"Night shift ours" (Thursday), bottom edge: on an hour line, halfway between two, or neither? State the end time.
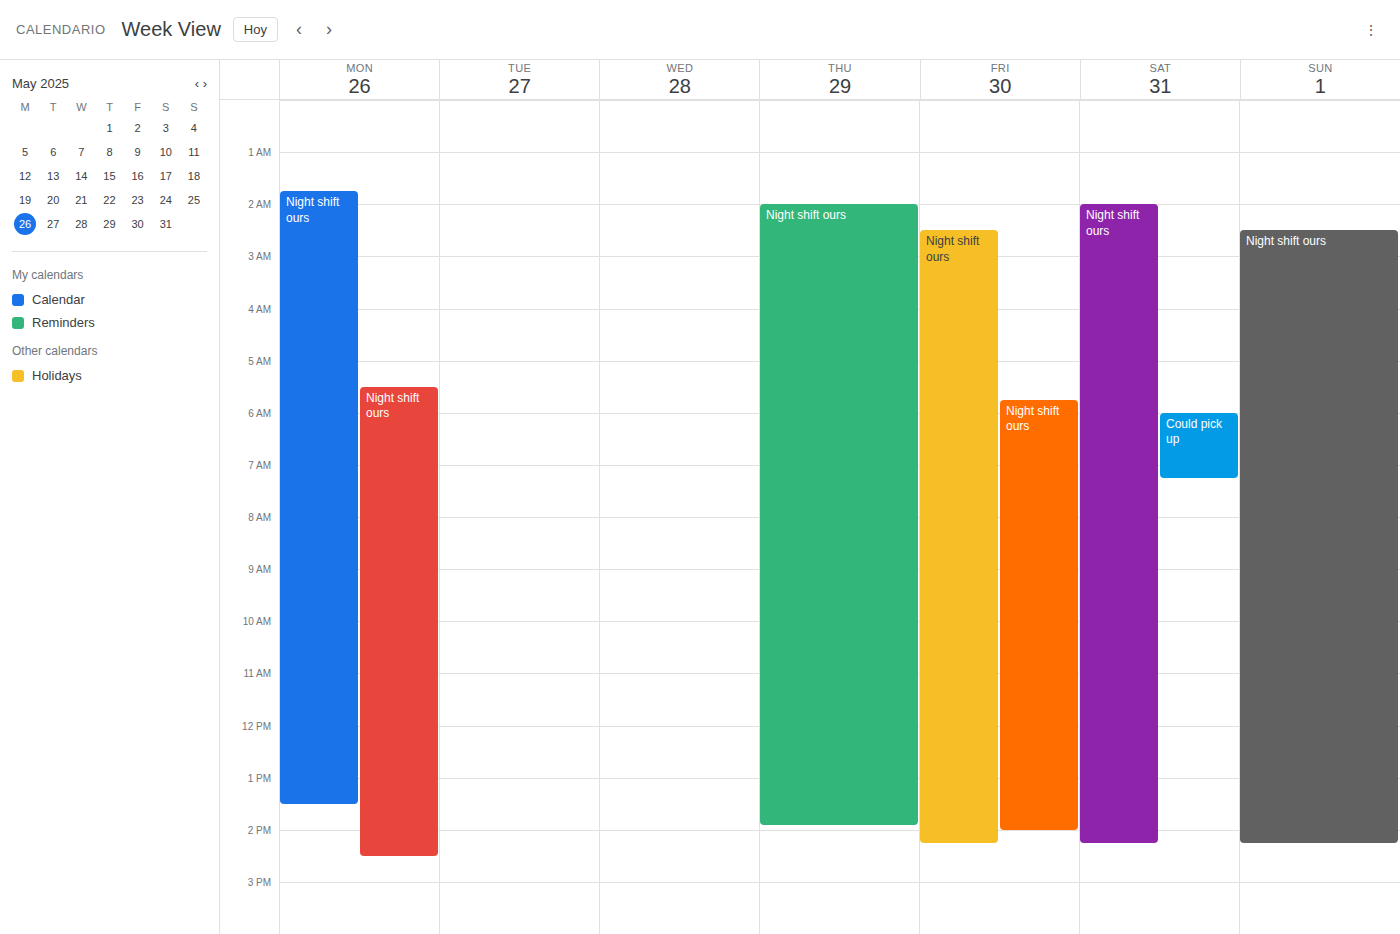
1:55 PM -- neither: 55 minutes below the 1 PM line and 5 minutes above the 2 PM line.